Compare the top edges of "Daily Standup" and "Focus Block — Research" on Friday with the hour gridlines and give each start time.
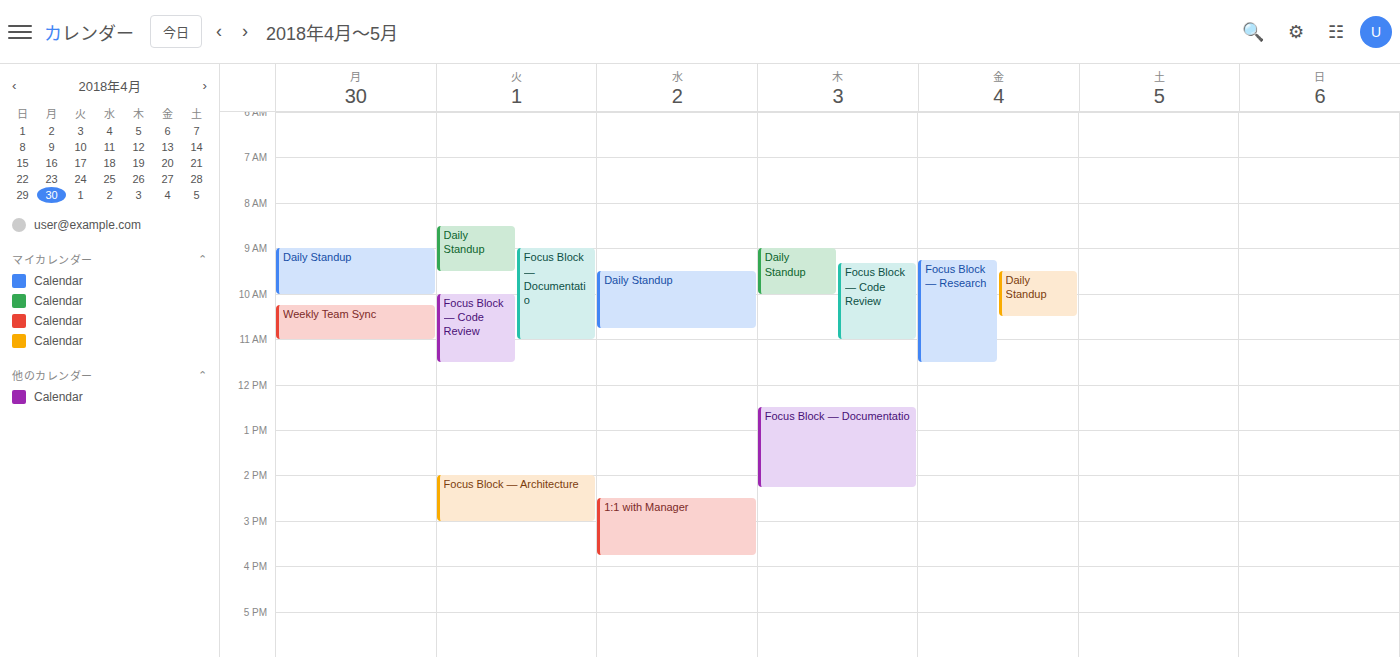
"Daily Standup": 9:30 AM, halfway between the 9 AM and 10 AM lines. "Focus Block — Research": 9:15 AM, neither: a quarter of the way from the 9 AM line to the 10 AM line.